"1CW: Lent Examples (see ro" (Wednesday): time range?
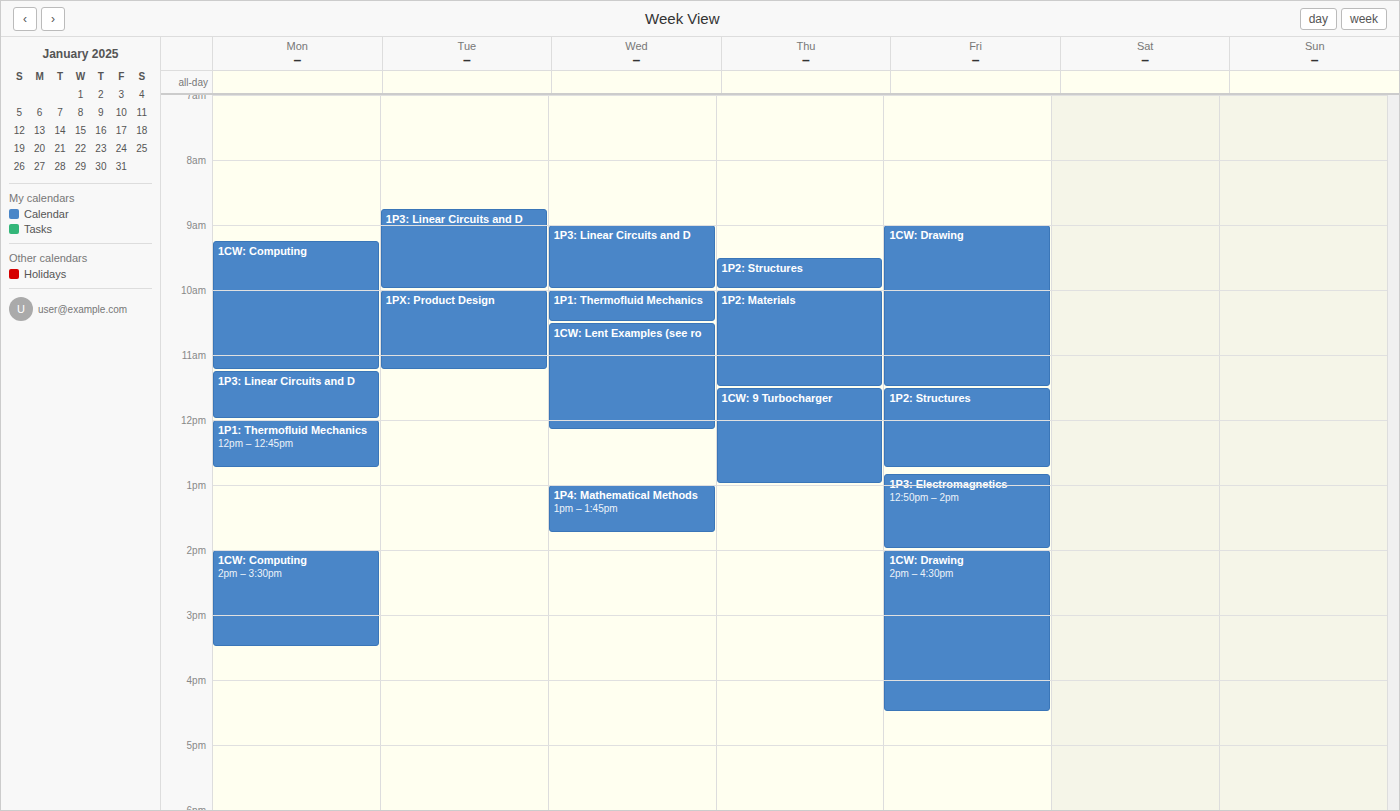
10:30 AM to 12:10 PM